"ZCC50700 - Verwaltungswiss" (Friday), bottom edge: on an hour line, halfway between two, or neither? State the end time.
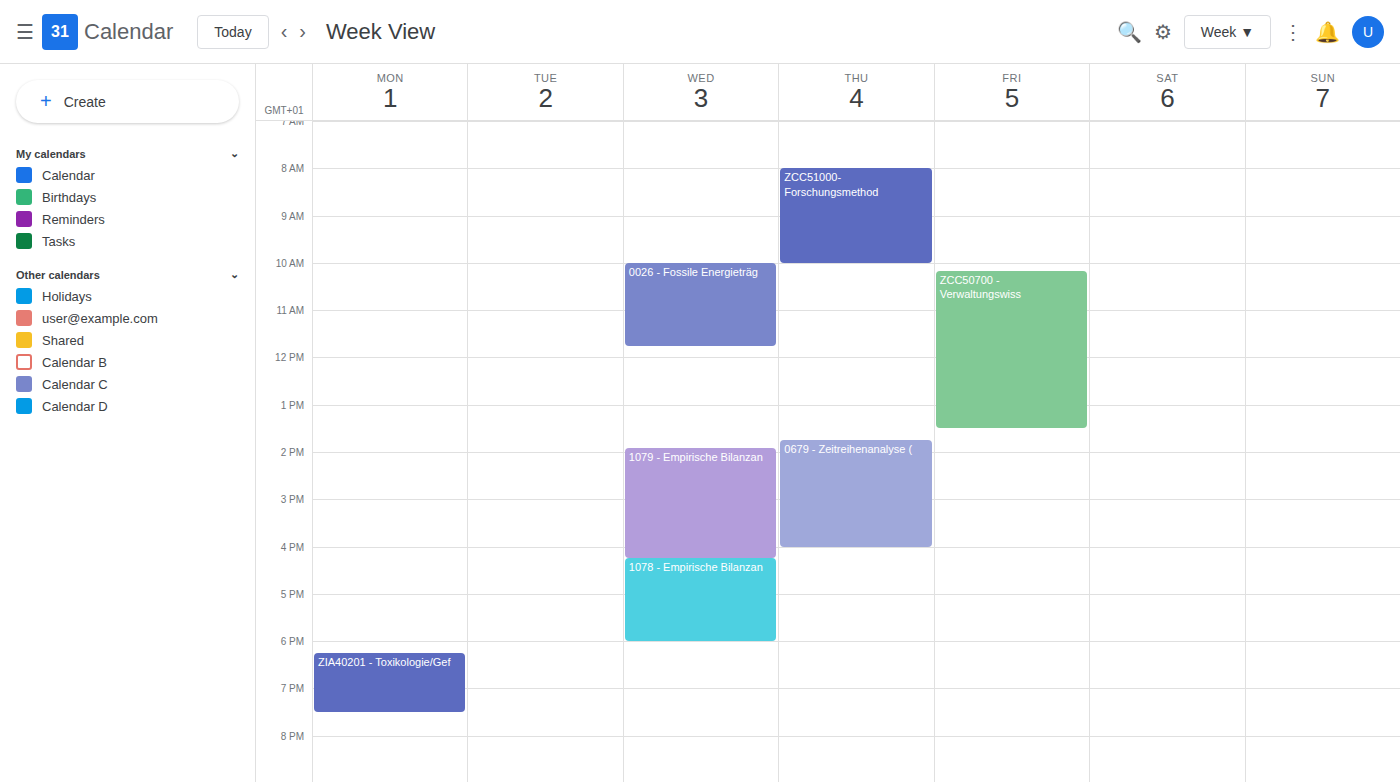
1:30 PM -- halfway between the 1 PM and 2 PM lines.